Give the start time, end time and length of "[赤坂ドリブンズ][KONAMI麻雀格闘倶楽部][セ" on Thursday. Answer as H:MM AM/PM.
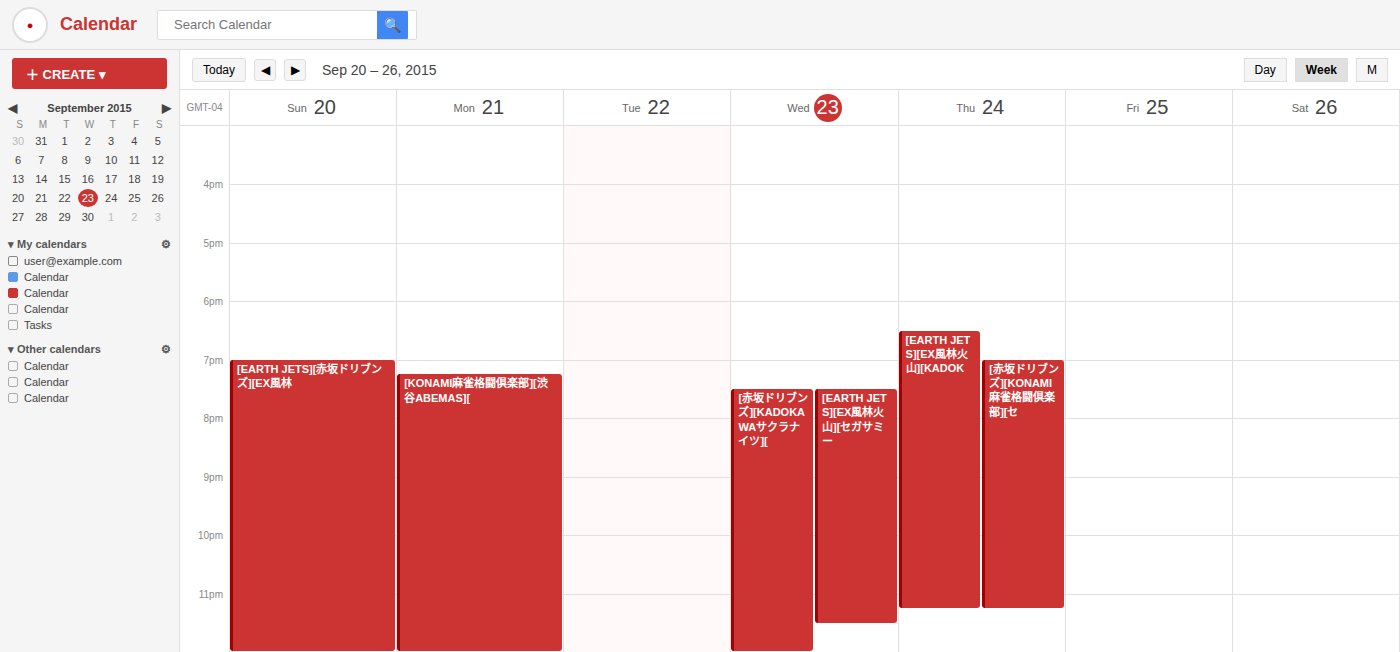
7:00 PM to 11:15 PM, 4 hours 15 minutes